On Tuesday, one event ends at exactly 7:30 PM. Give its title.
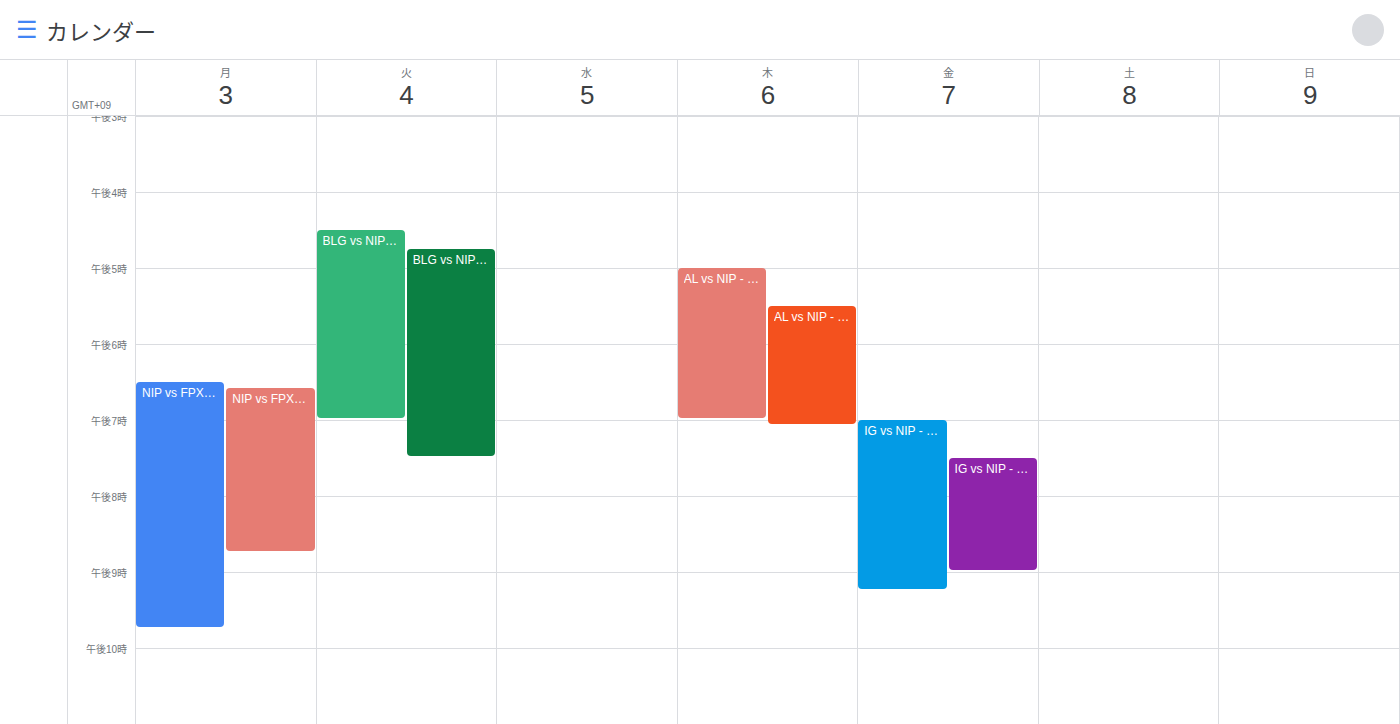
"BLG vs NIP - 1 : 0"